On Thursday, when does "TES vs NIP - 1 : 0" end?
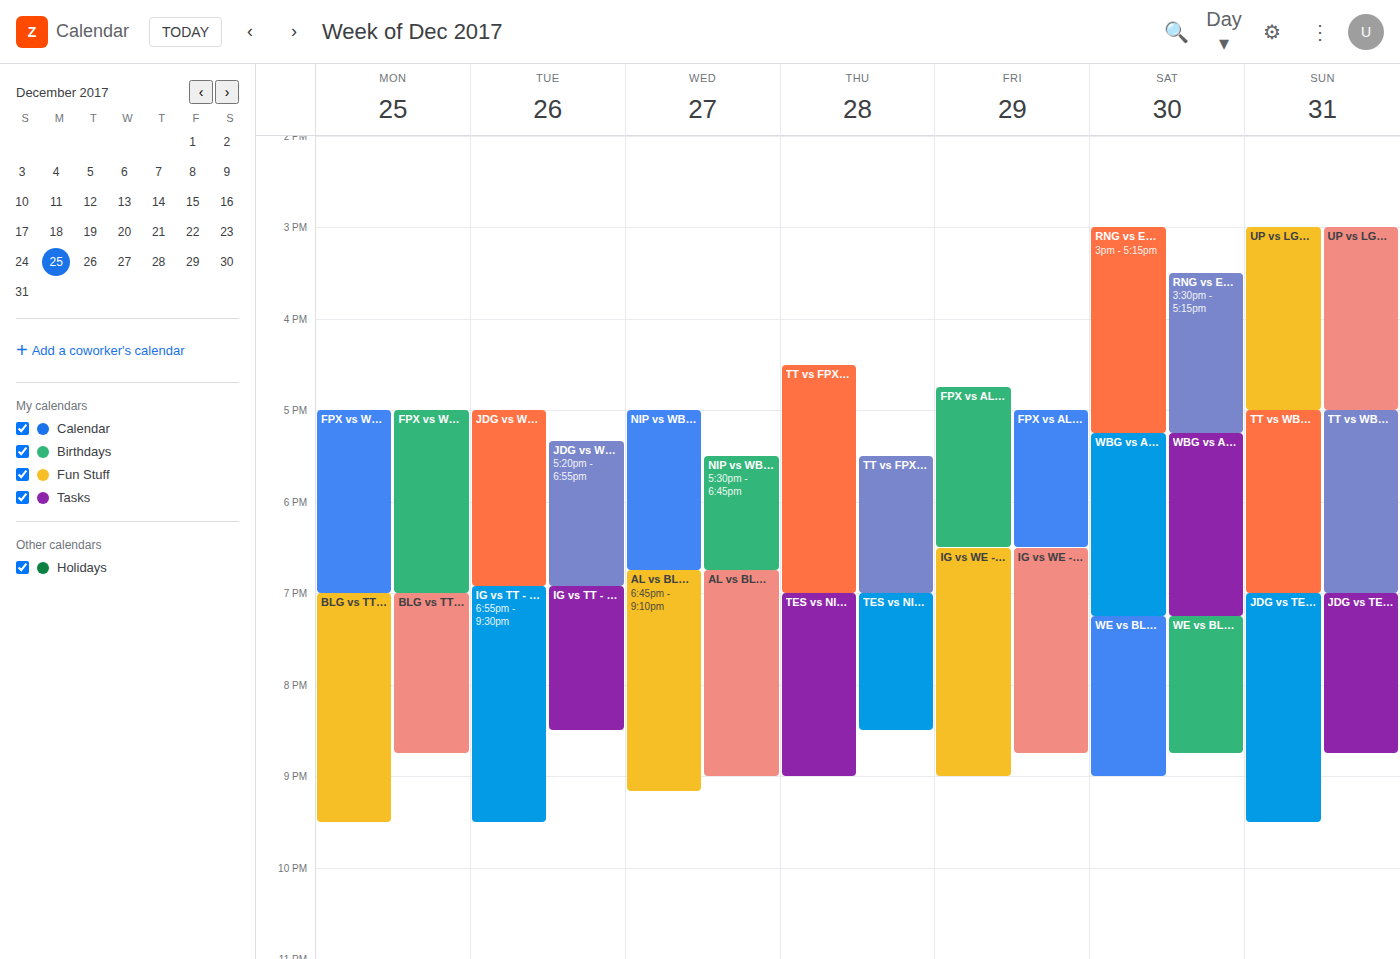
8:30 PM